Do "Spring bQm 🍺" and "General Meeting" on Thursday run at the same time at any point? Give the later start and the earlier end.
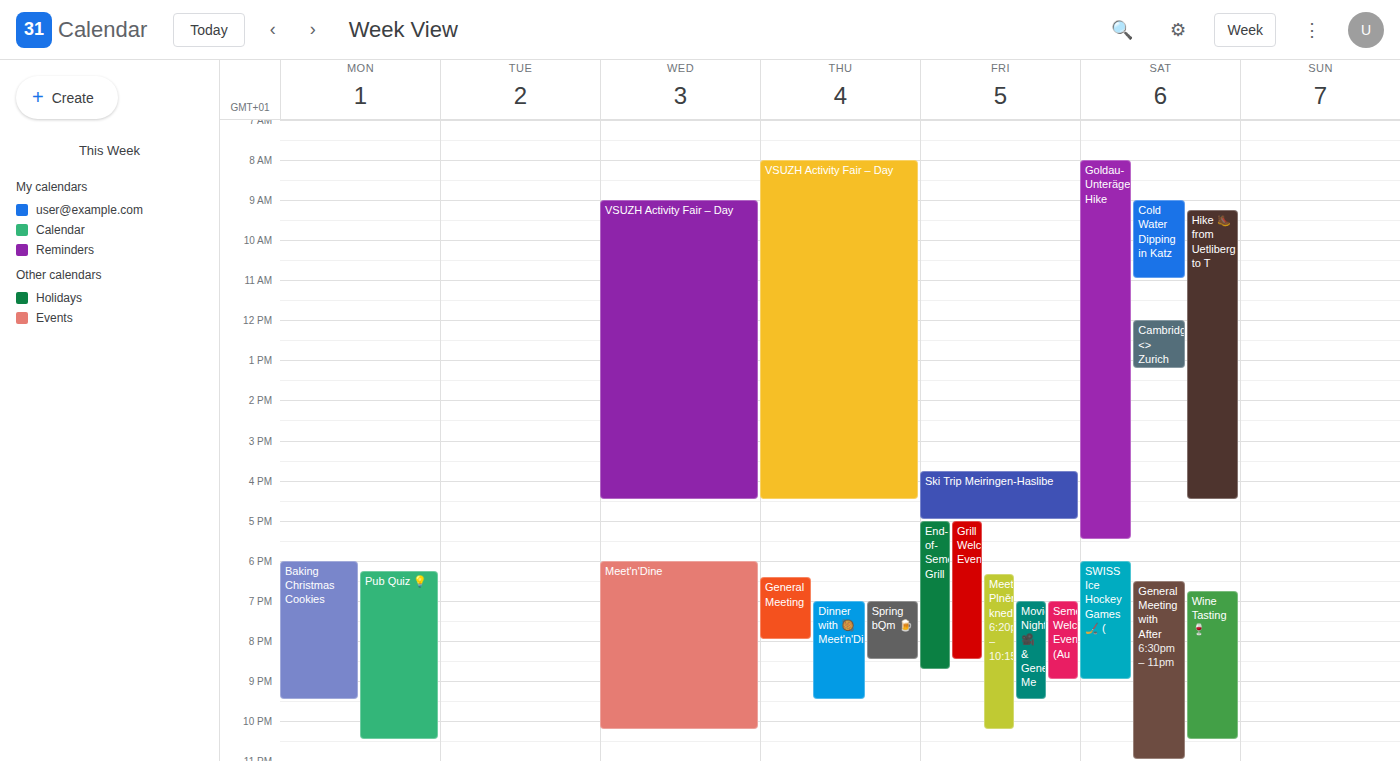
"Spring bQm 🍺" starts at 19:00, before "General Meeting" ends at 20:00 -- they overlap.